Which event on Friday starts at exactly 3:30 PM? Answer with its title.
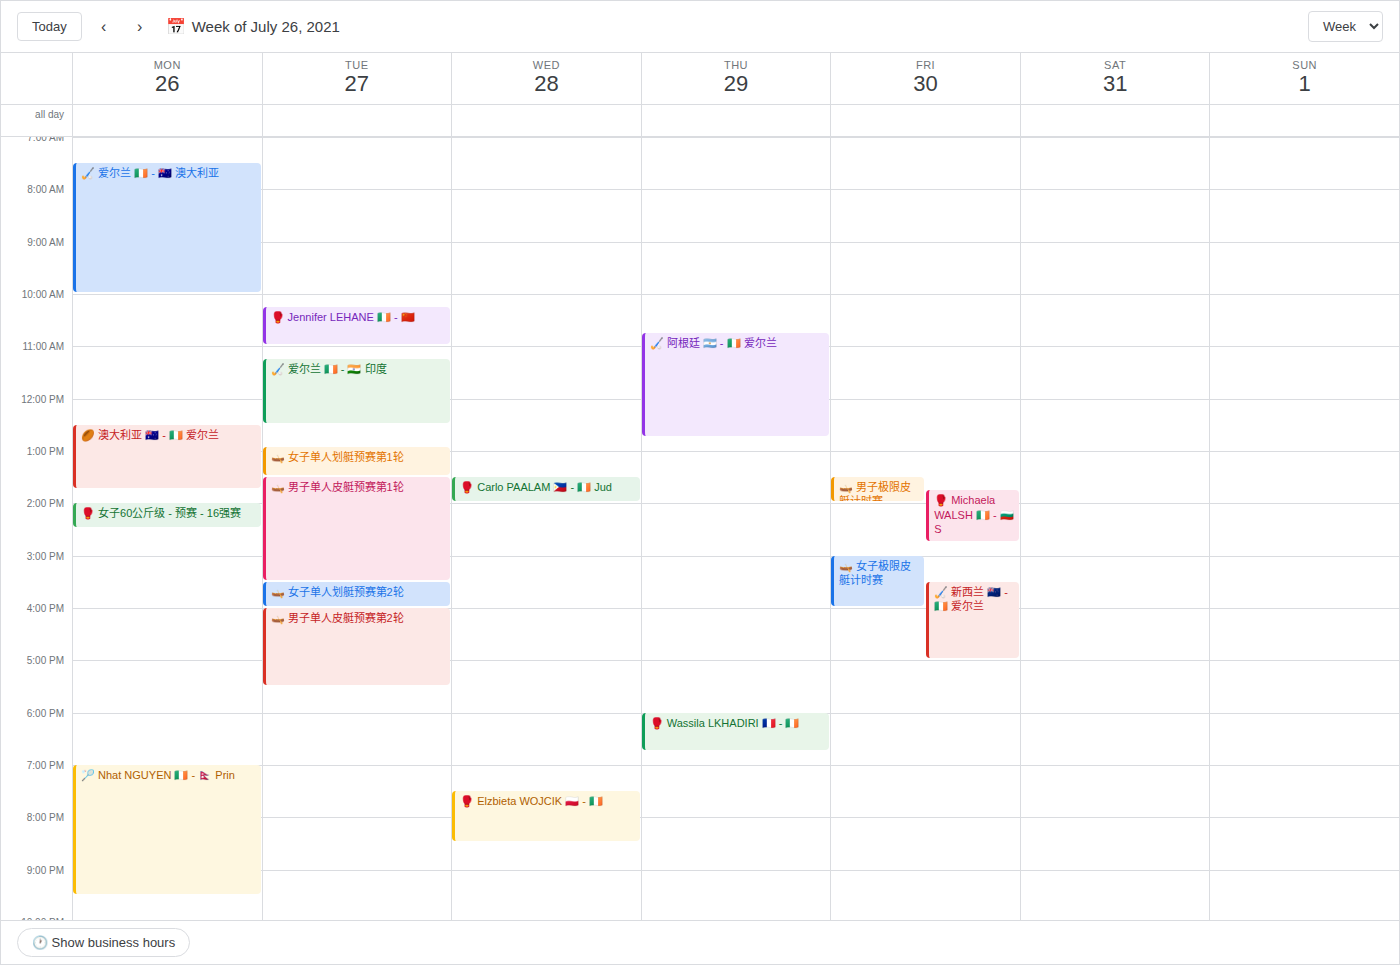
"🏑 新西兰 🇳🇿 - 🇮🇪 爱尔兰"